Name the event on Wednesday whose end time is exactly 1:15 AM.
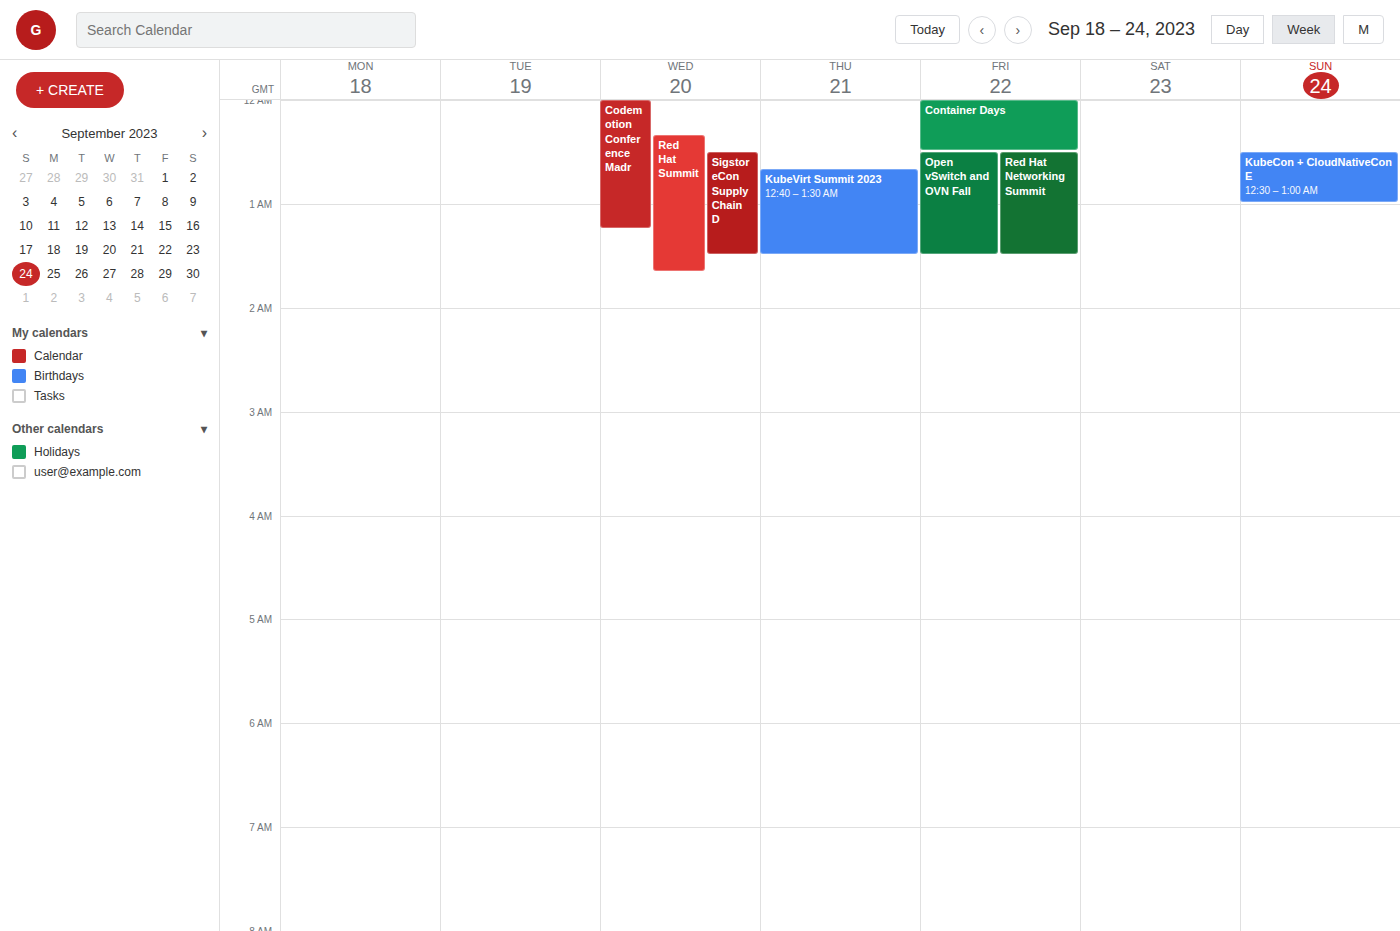
"Codemotion Conference Madr"